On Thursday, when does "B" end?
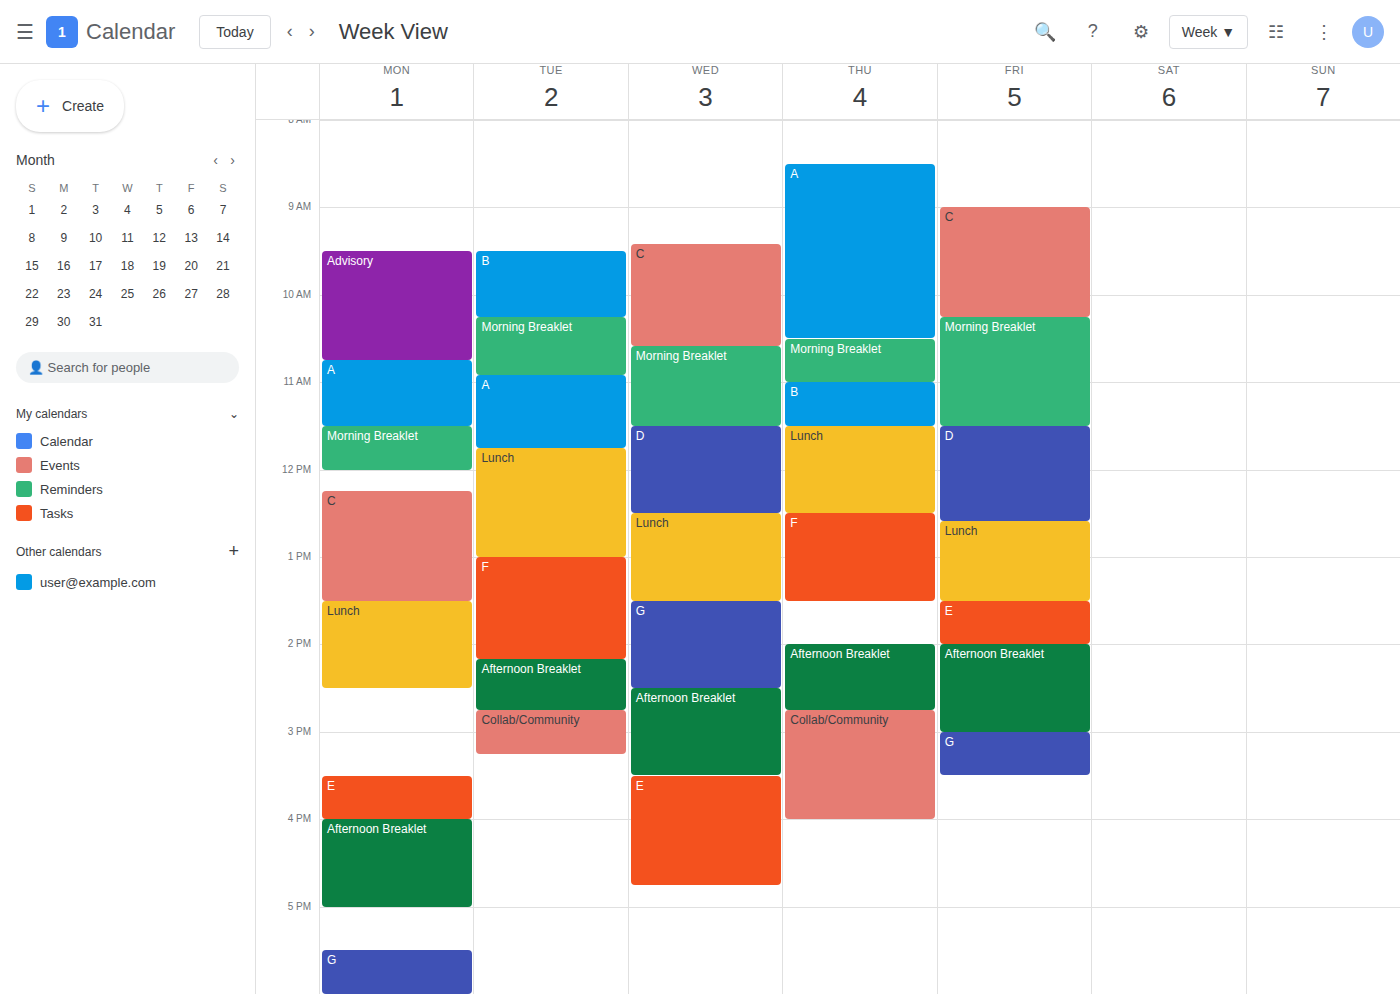
11:30 AM